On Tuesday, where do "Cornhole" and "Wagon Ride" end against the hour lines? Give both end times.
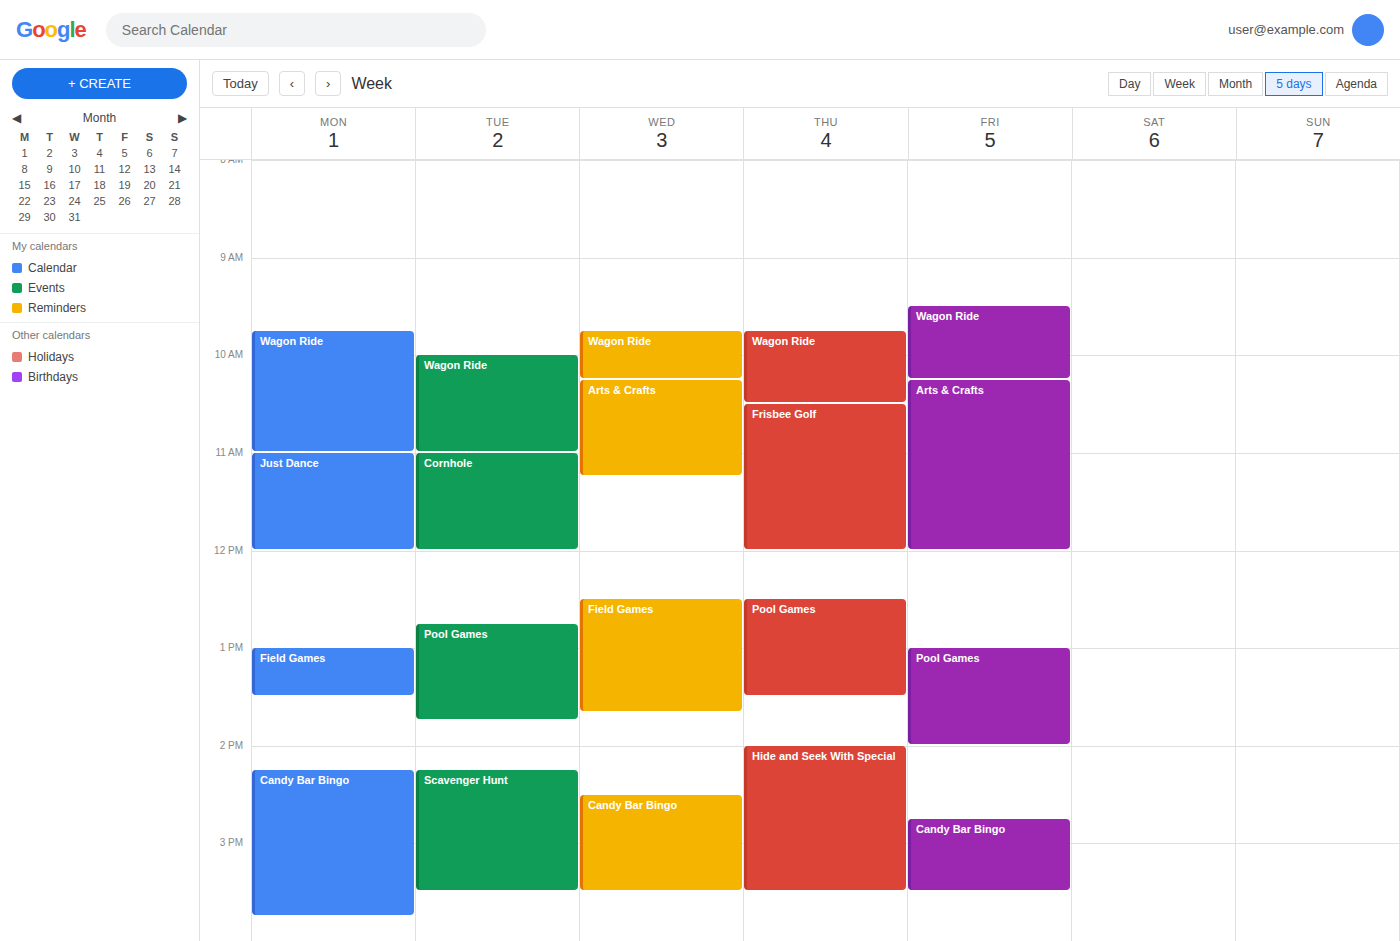
"Cornhole": 12:00 PM, exactly on the 12 PM line. "Wagon Ride": 11:00 AM, exactly on the 11 AM line.